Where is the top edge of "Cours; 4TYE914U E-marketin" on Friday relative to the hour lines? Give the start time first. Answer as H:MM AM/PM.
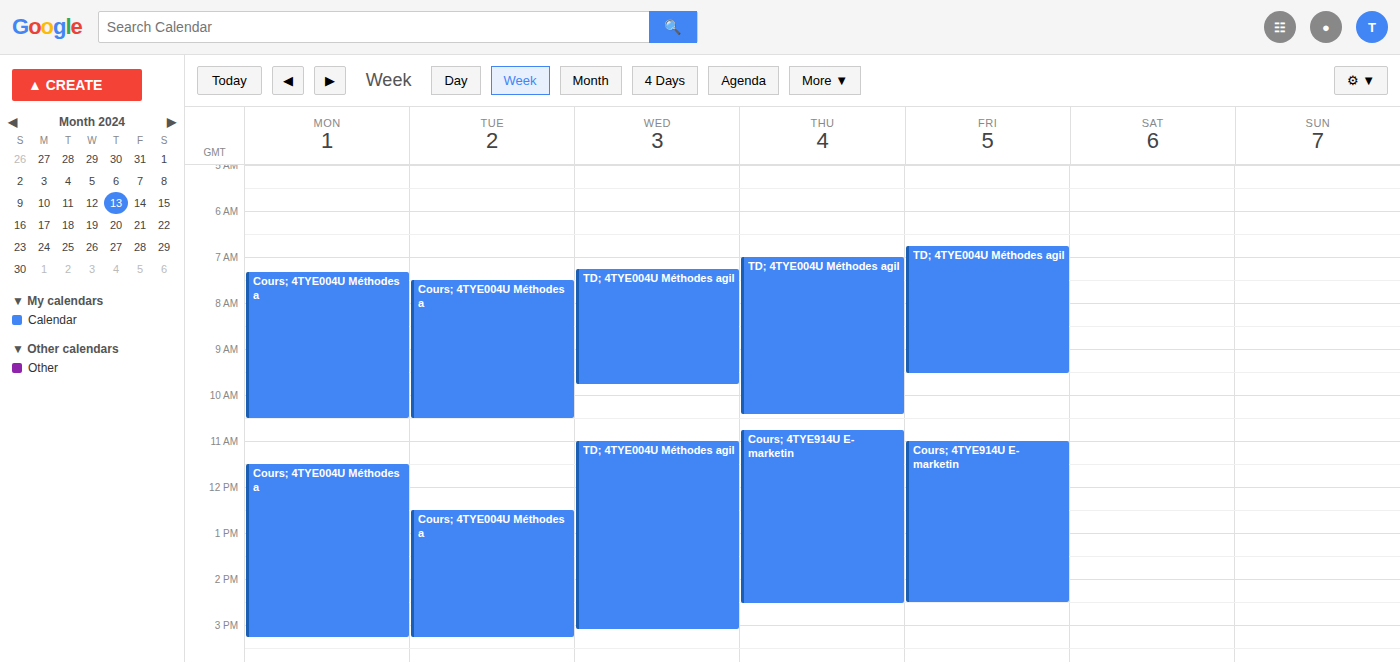
11:00 AM -- exactly on the 11 AM line.